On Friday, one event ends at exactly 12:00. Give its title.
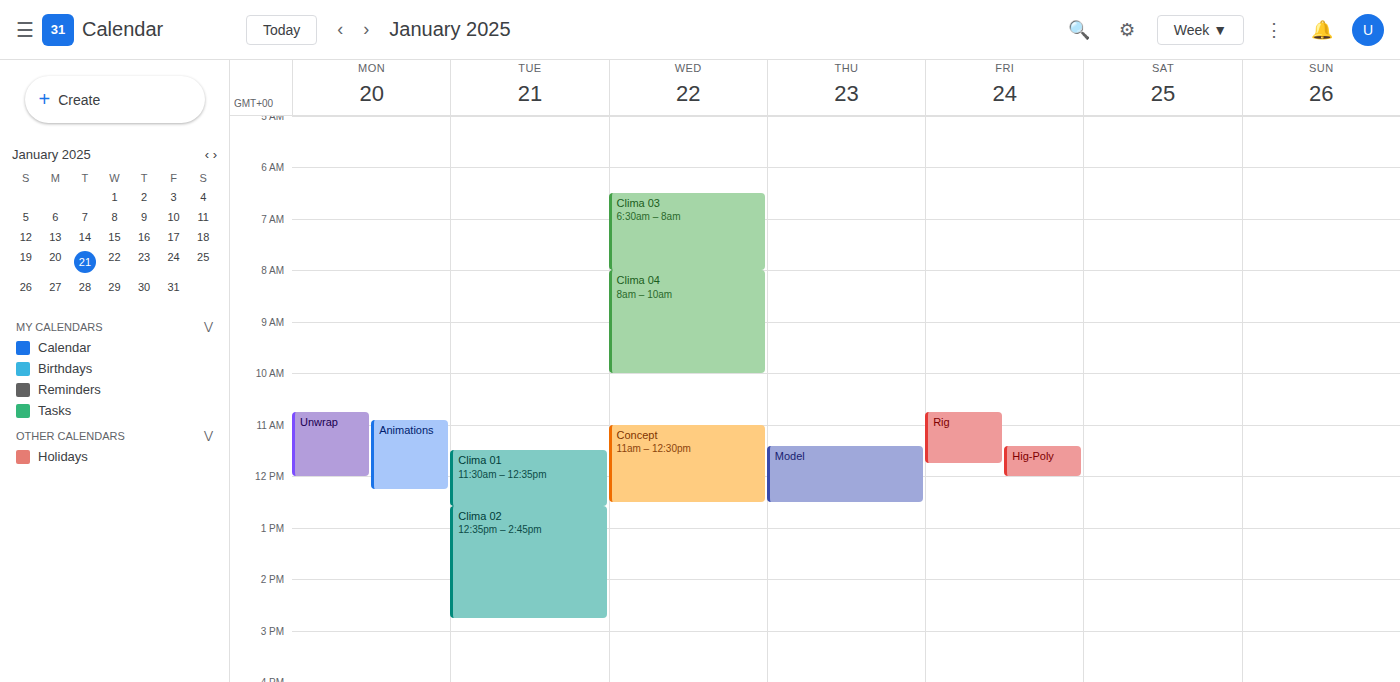
"Hig-Poly"